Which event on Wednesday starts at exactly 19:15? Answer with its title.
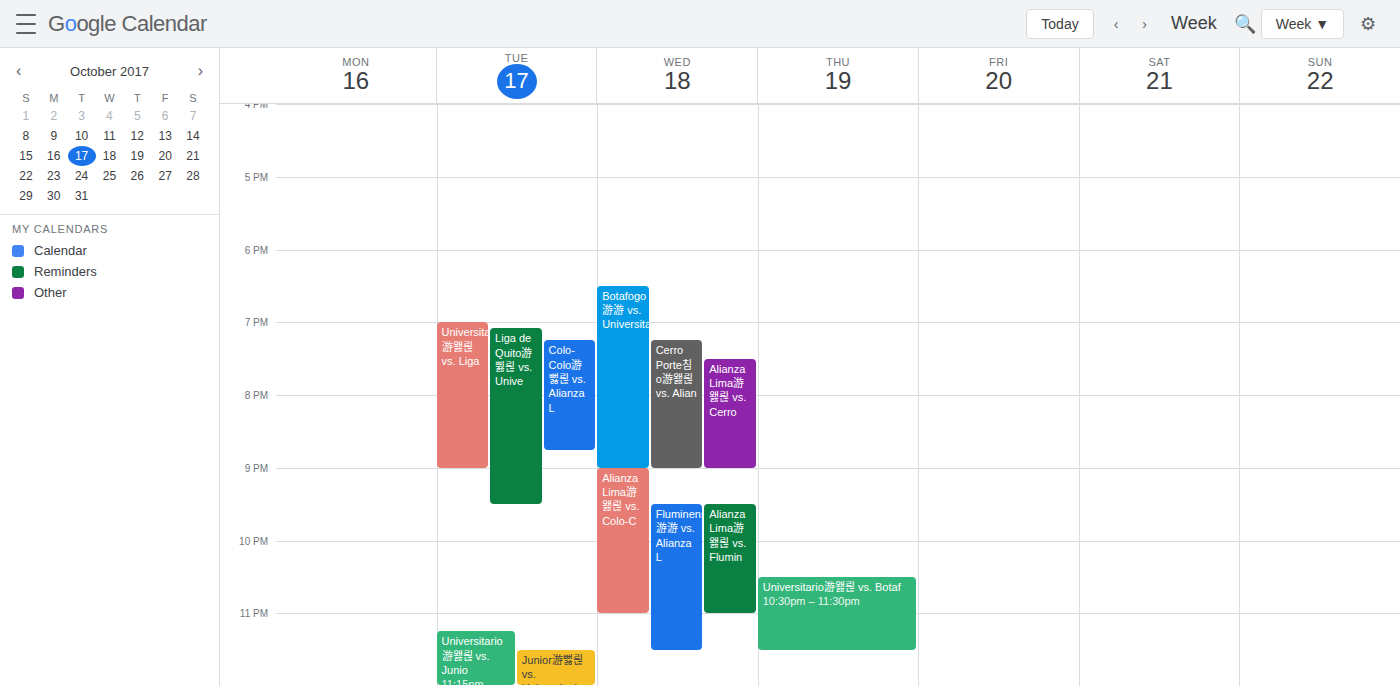
"Cerro Porte침o游왫릖 vs. Alian"